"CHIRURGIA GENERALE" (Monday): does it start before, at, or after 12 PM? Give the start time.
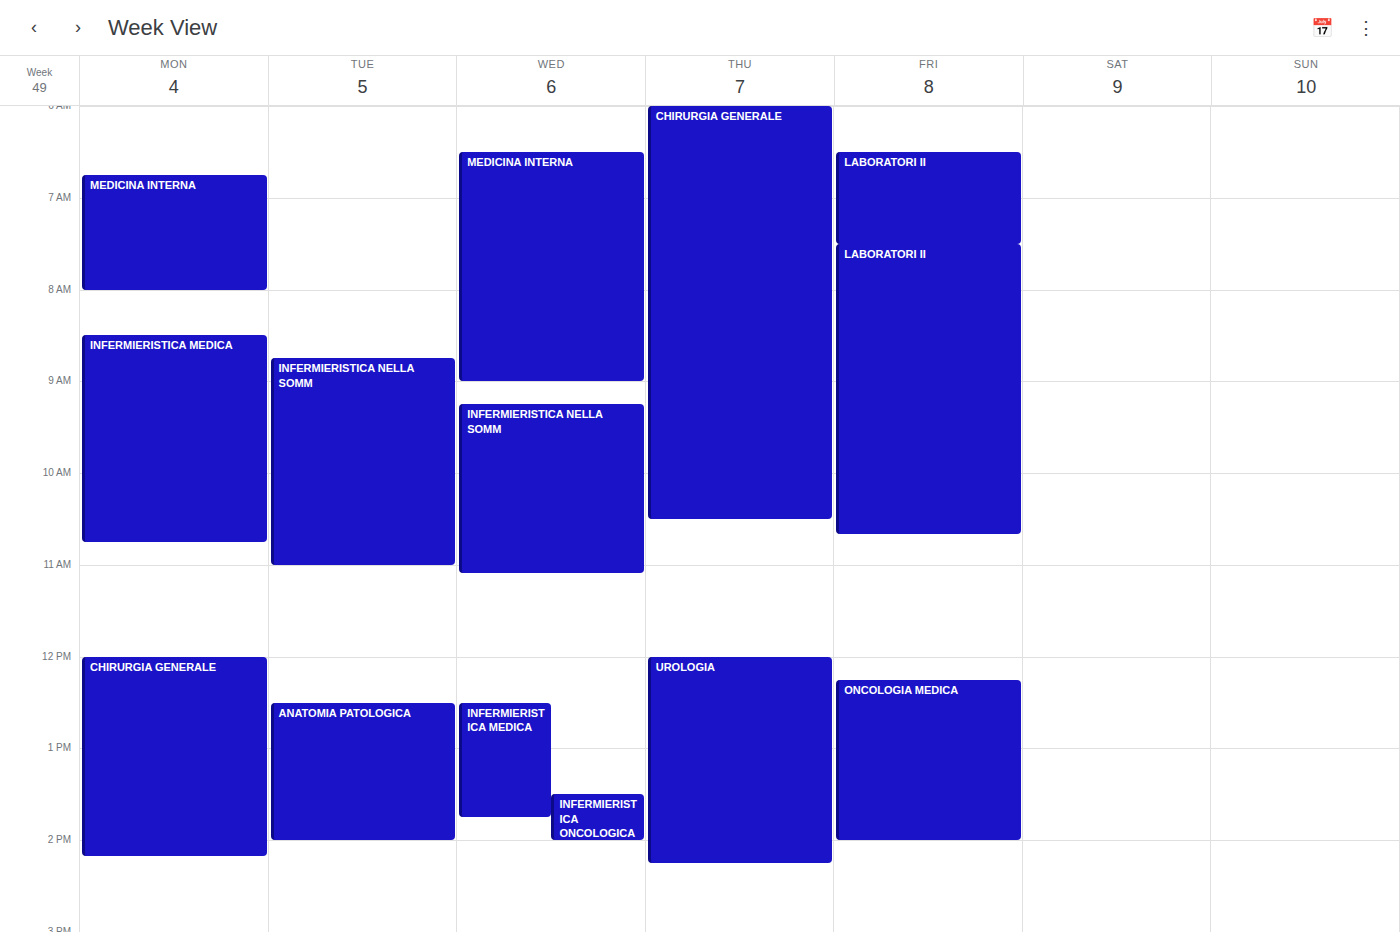
12:00 PM -- exactly at 12 PM, on the 12 PM line.